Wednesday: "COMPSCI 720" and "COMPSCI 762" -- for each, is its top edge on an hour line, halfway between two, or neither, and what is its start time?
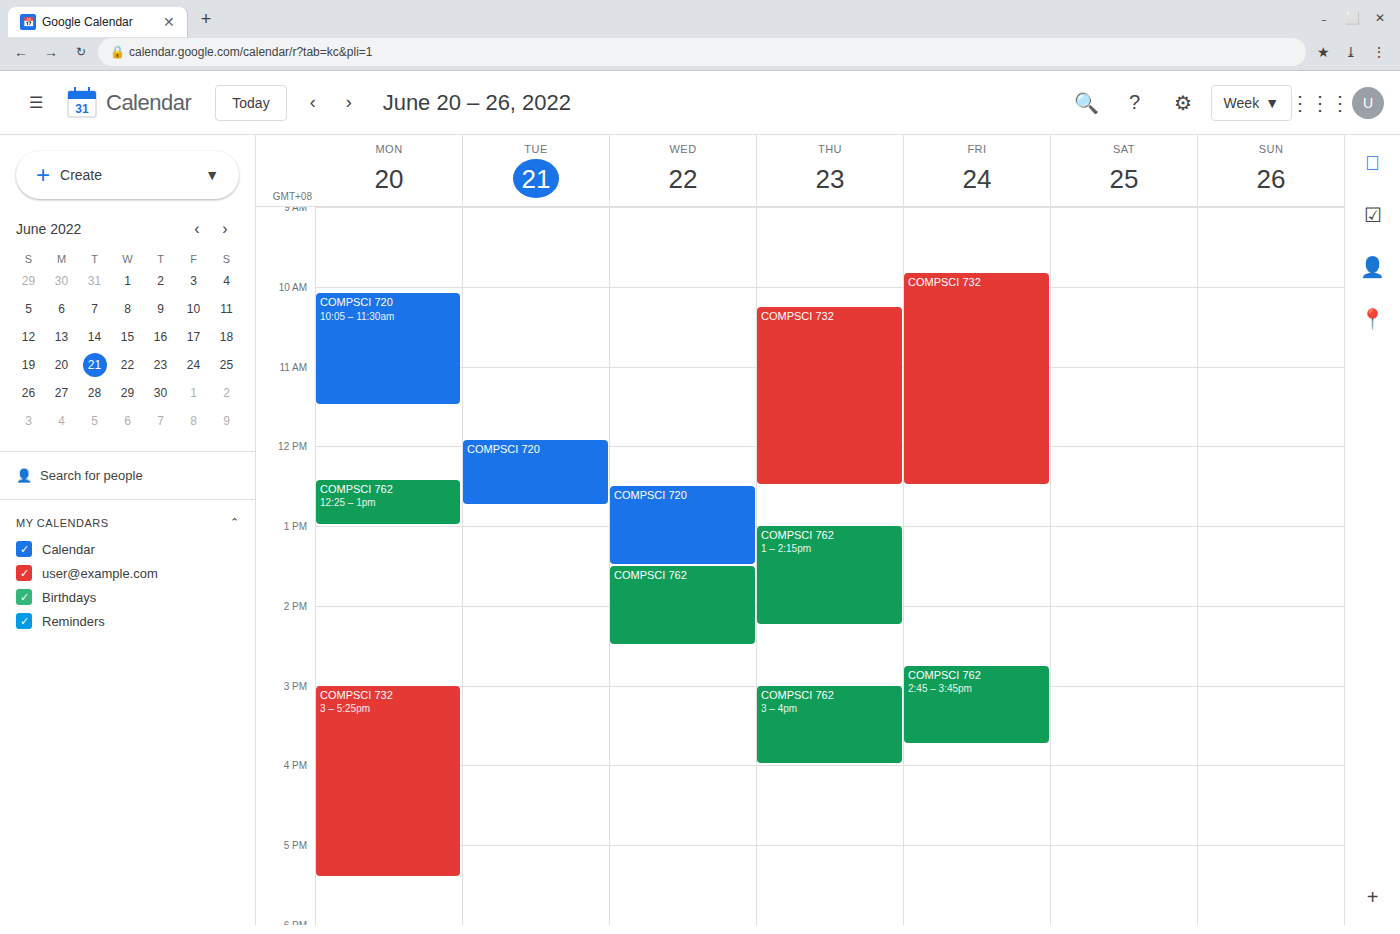
"COMPSCI 720": 12:30, halfway between the 12:00 and 13:00 lines. "COMPSCI 762": 13:30, halfway between the 13:00 and 14:00 lines.